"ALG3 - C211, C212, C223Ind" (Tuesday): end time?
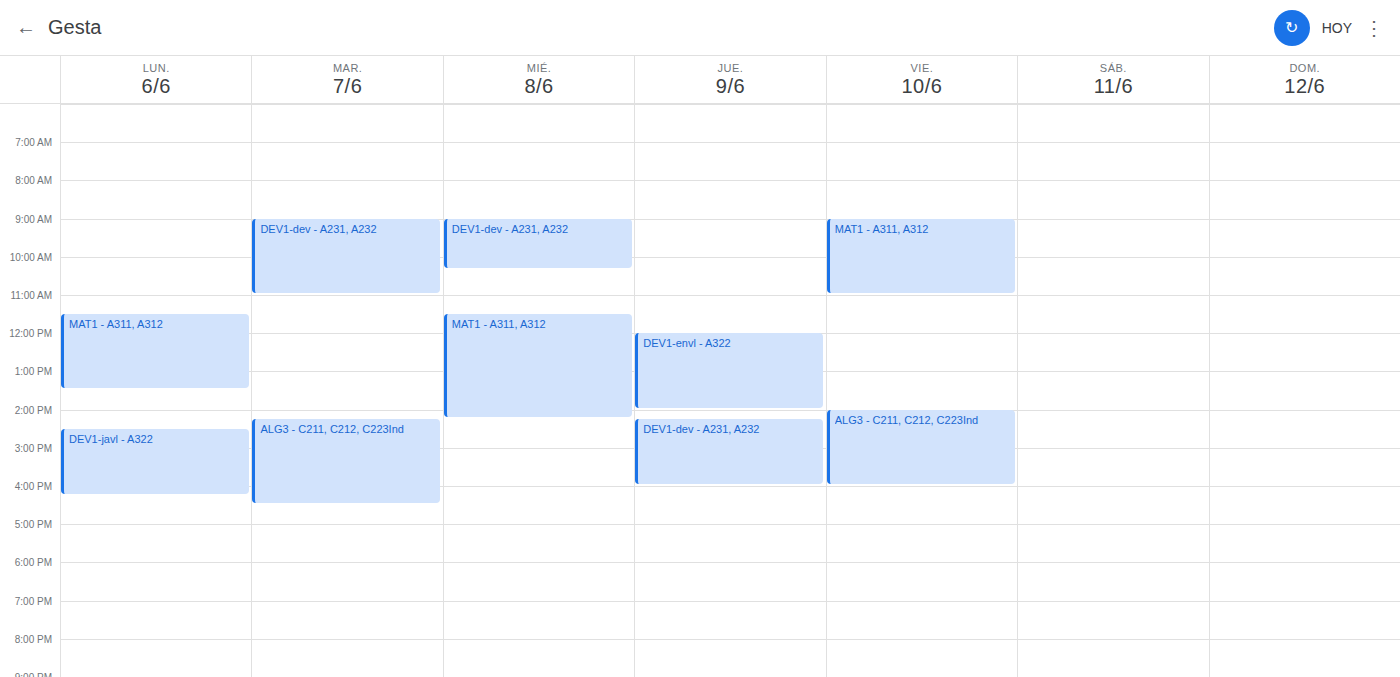
4:30 PM